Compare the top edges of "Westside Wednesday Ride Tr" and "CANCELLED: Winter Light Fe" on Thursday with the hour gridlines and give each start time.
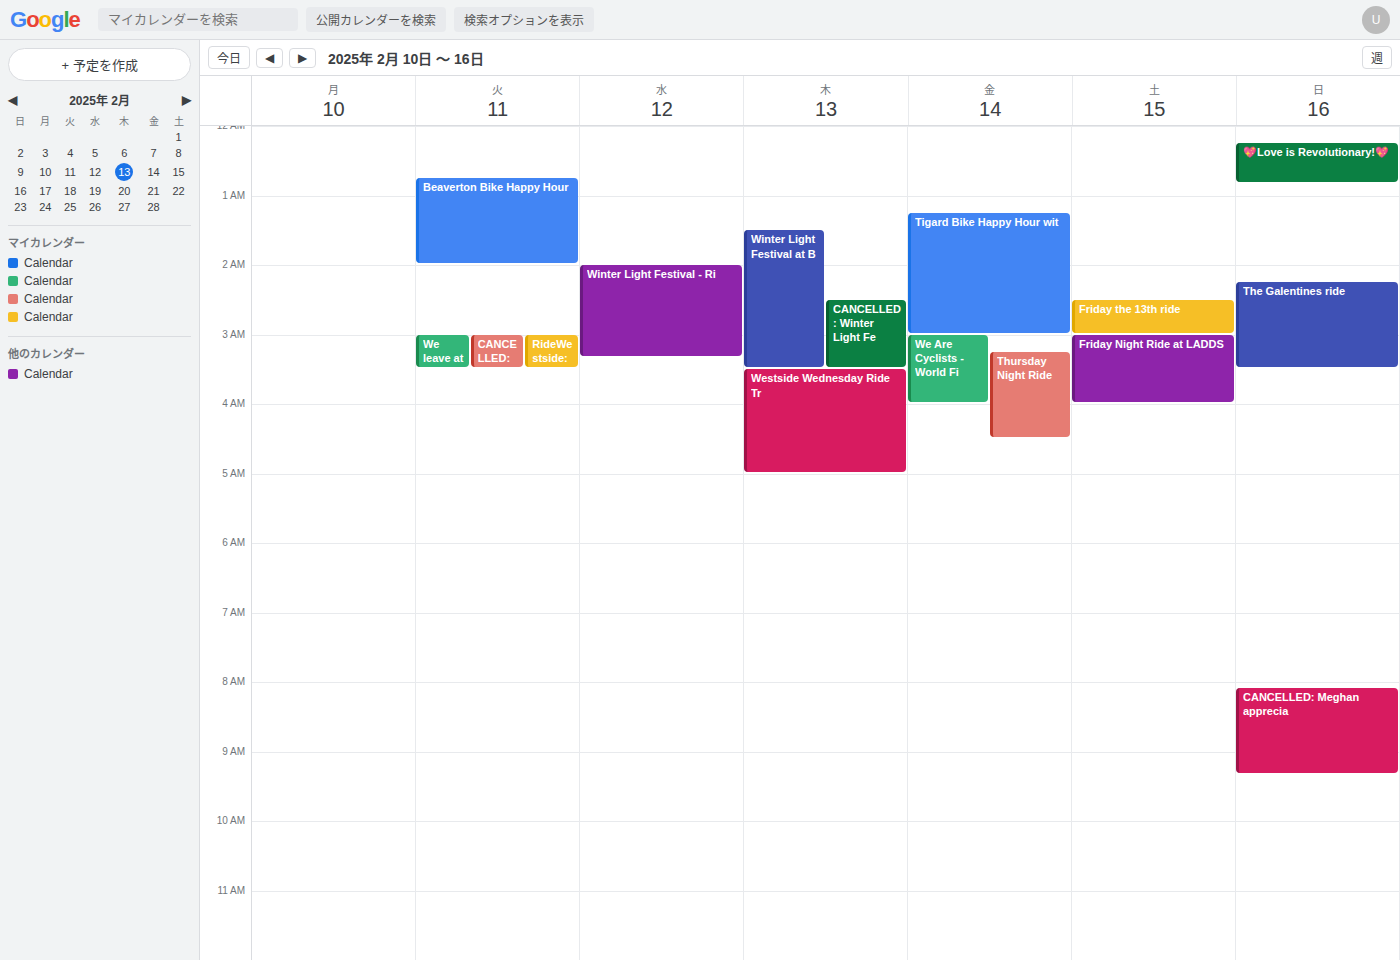
"Westside Wednesday Ride Tr": 3:30 AM, halfway between the 3 AM and 4 AM lines. "CANCELLED: Winter Light Fe": 2:30 AM, halfway between the 2 AM and 3 AM lines.